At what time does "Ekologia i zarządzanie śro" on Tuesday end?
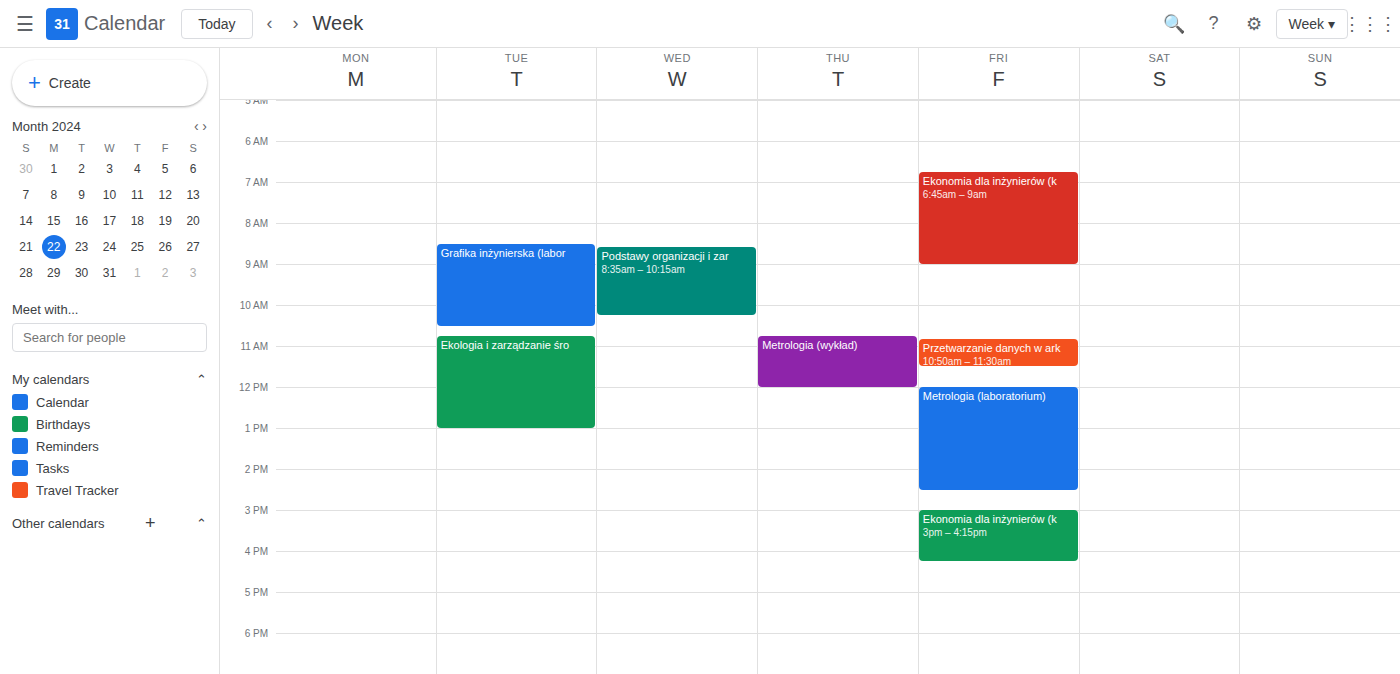
1:00 PM